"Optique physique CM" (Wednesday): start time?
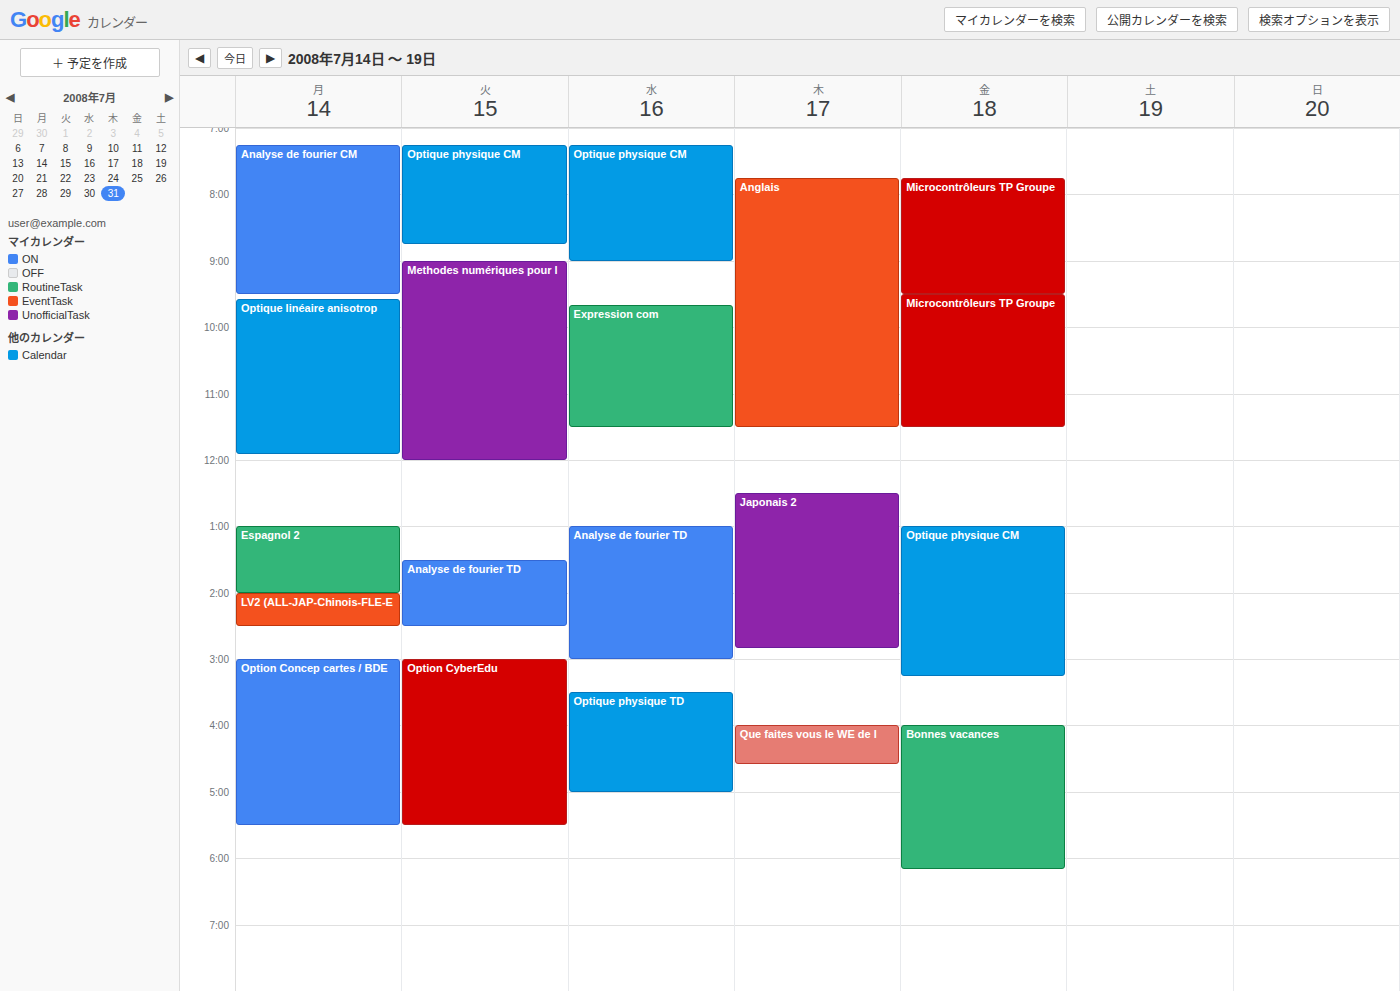
7:15 AM